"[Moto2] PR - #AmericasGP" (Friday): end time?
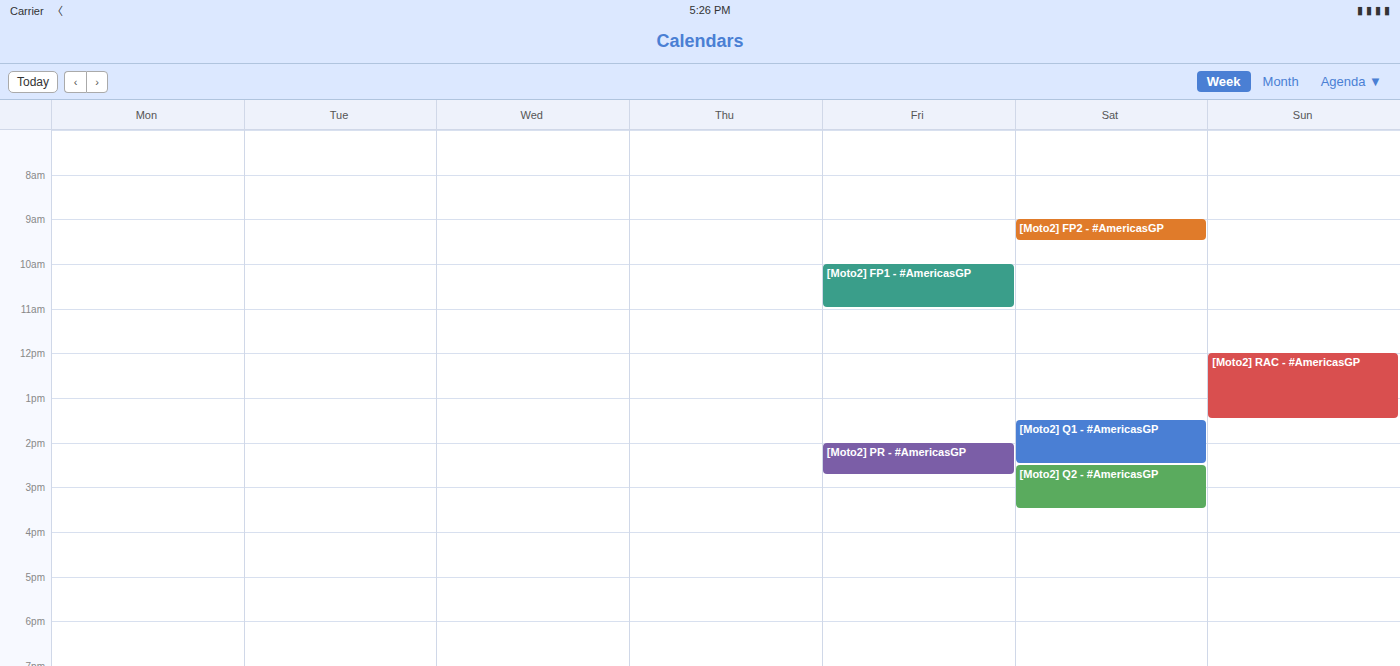
14:45